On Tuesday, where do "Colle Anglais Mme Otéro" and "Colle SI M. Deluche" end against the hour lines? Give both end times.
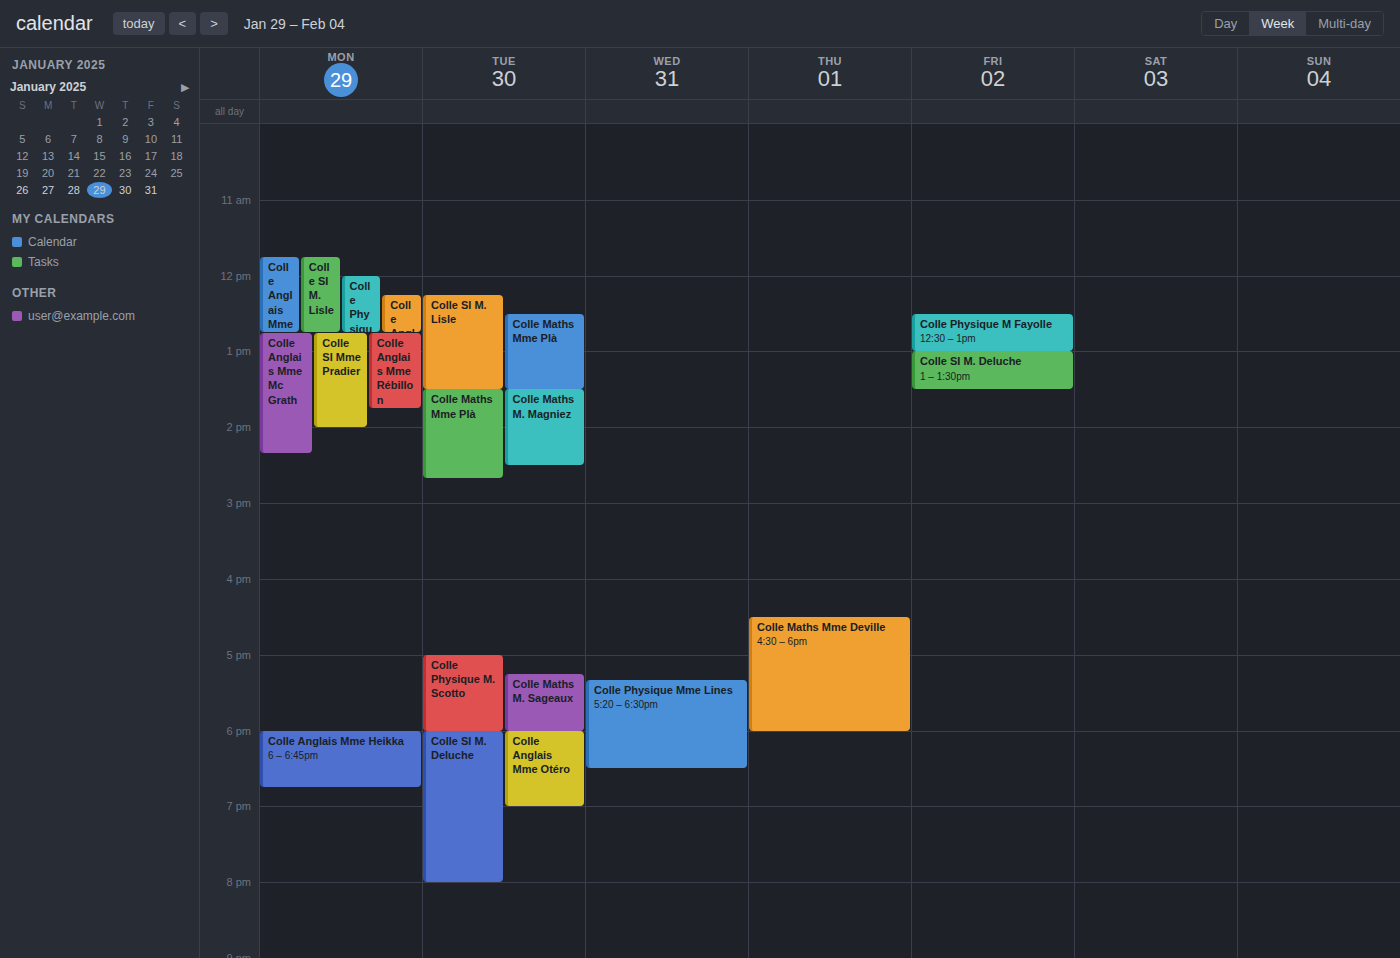
"Colle Anglais Mme Otéro": 7:00 PM, exactly on the 7 PM line. "Colle SI M. Deluche": 8:00 PM, exactly on the 8 PM line.